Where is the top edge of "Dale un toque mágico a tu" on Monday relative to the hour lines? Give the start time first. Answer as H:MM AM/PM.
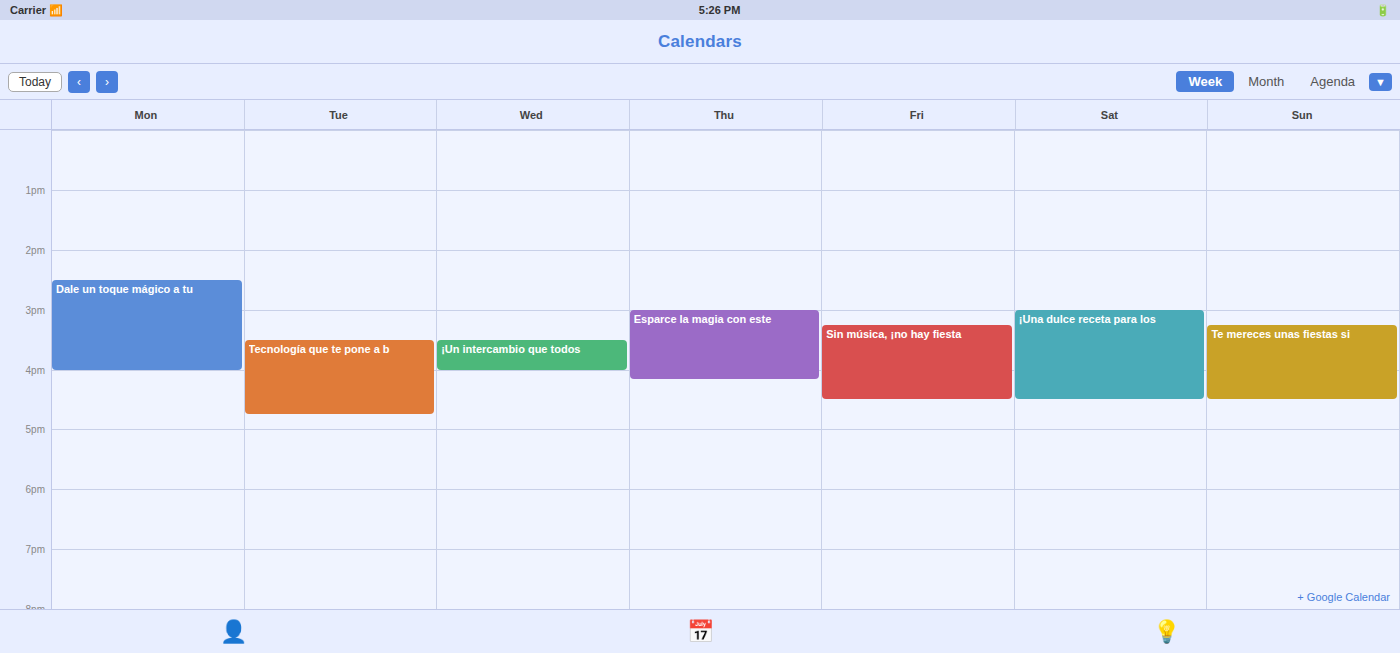
2:30 PM -- halfway between the 2 PM and 3 PM lines.